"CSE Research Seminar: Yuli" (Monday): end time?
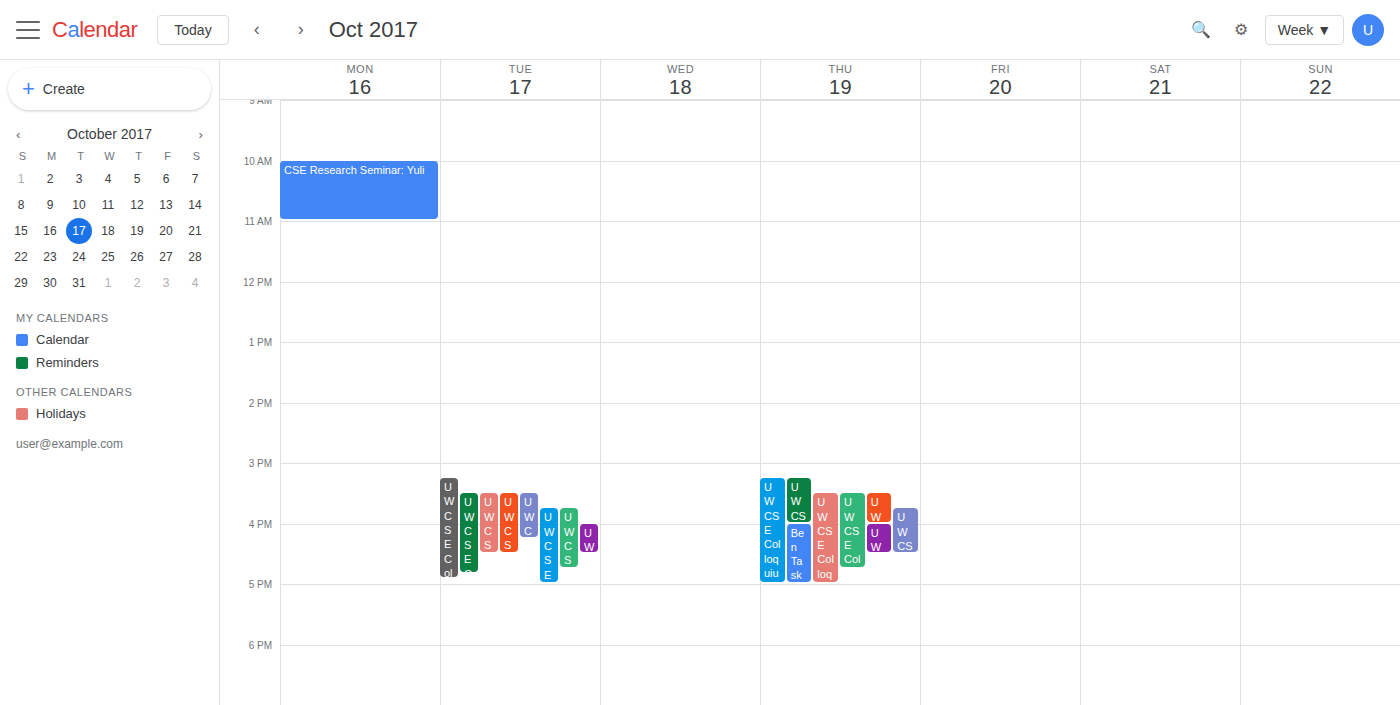
11:00